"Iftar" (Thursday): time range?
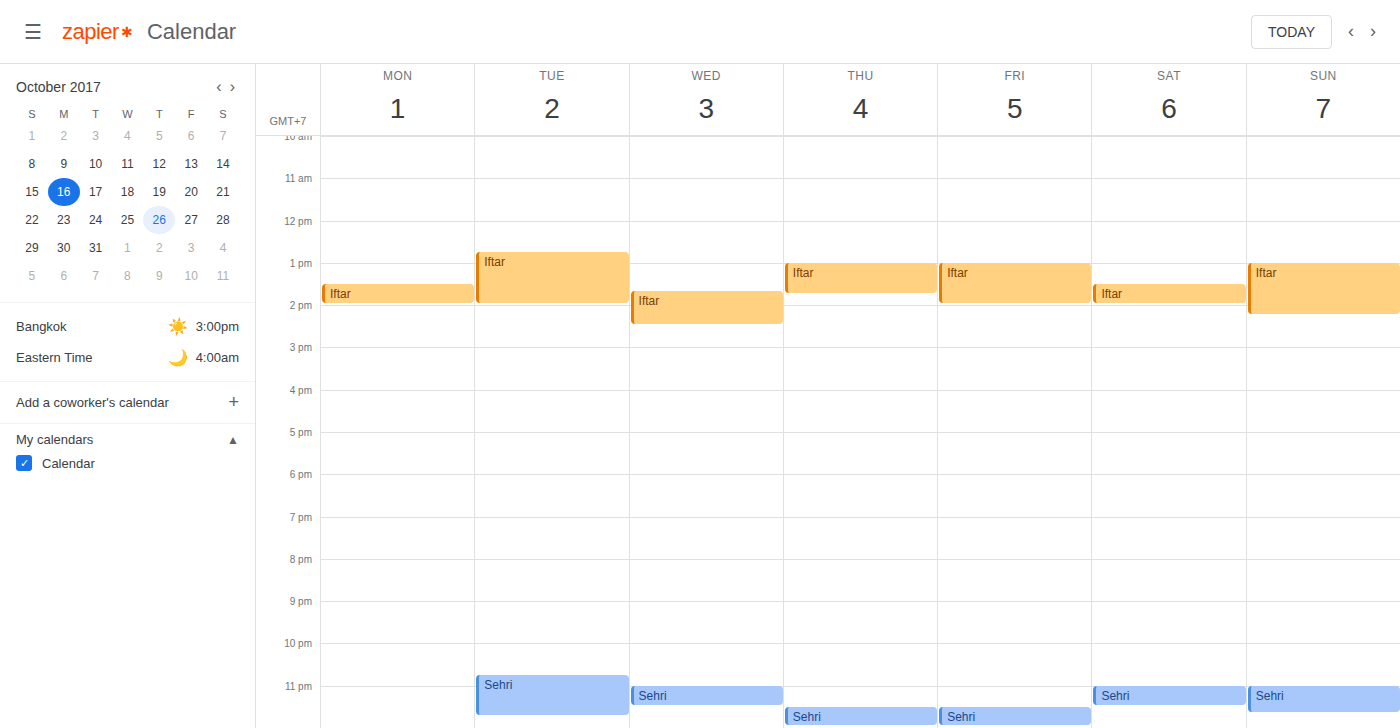
1:00 PM to 1:45 PM